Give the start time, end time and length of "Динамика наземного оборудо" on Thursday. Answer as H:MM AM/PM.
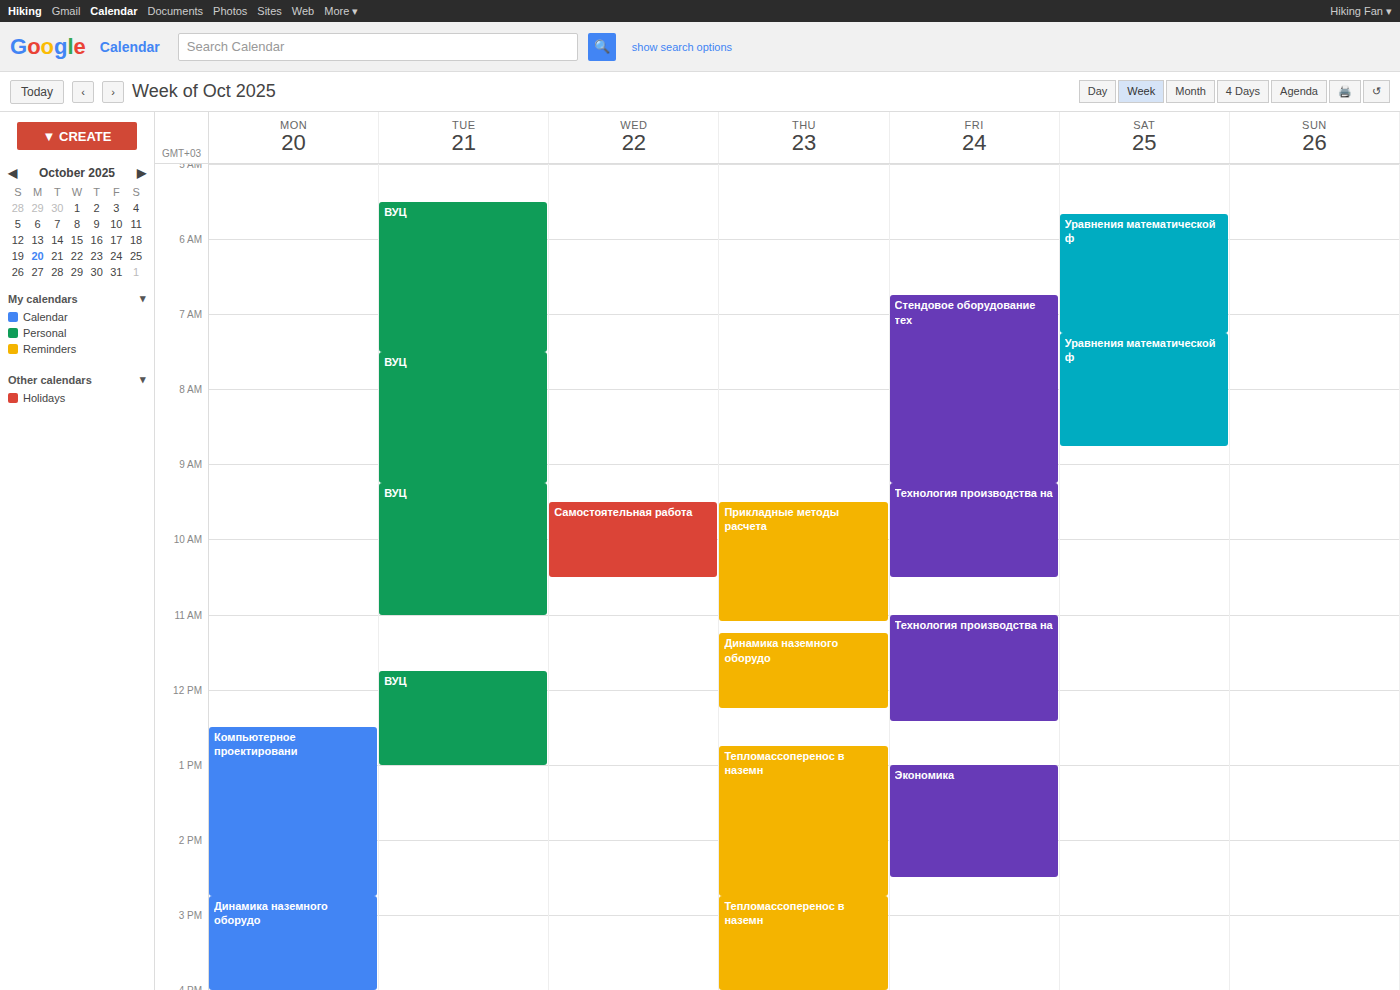
11:15 AM to 12:15 PM, 1 hour